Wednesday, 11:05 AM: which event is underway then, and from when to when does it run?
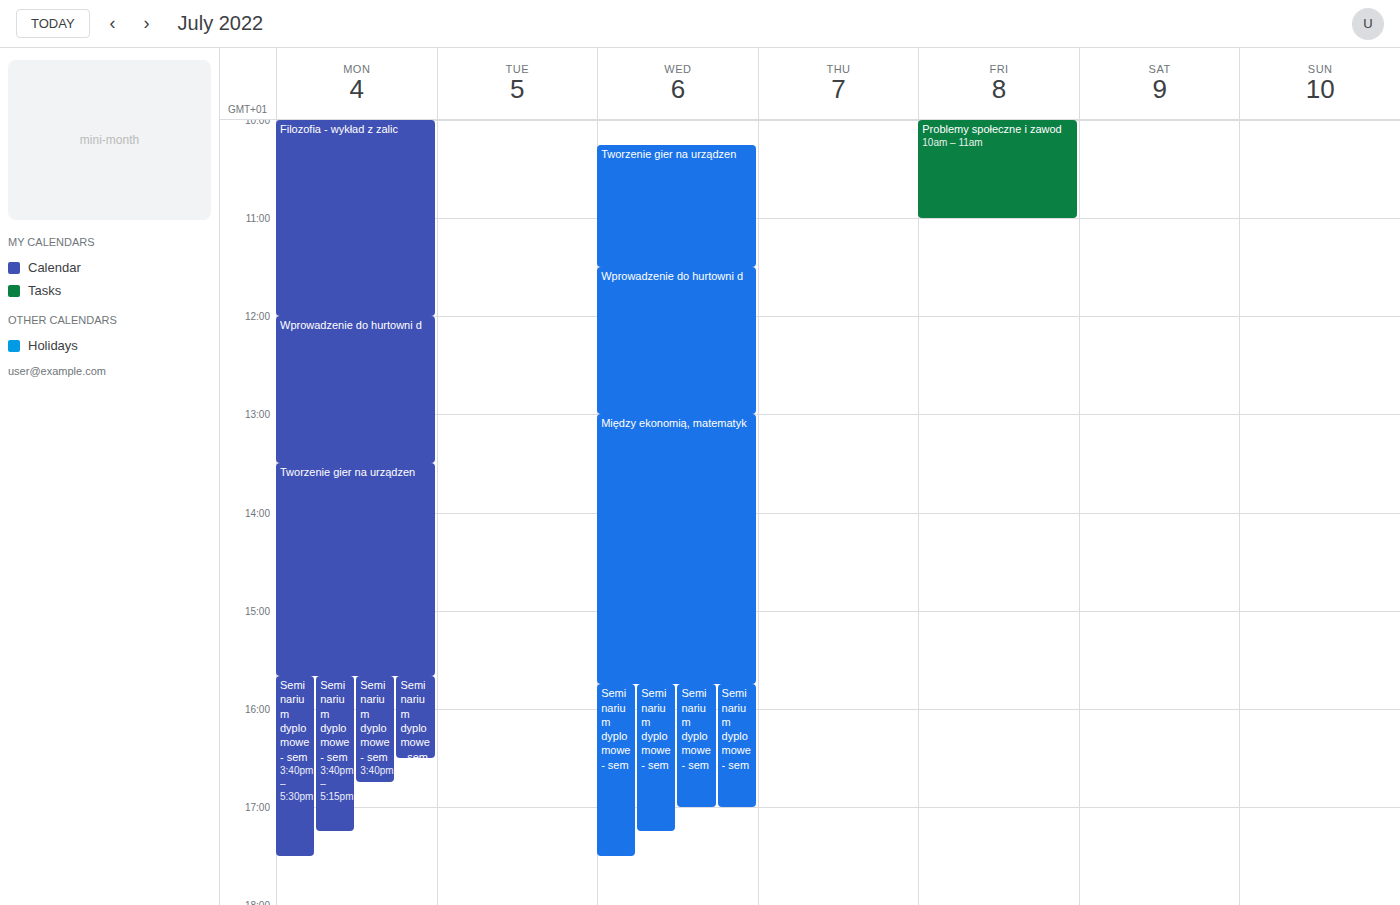
"Tworzenie gier na urządzen", 10:15 AM to 11:30 AM